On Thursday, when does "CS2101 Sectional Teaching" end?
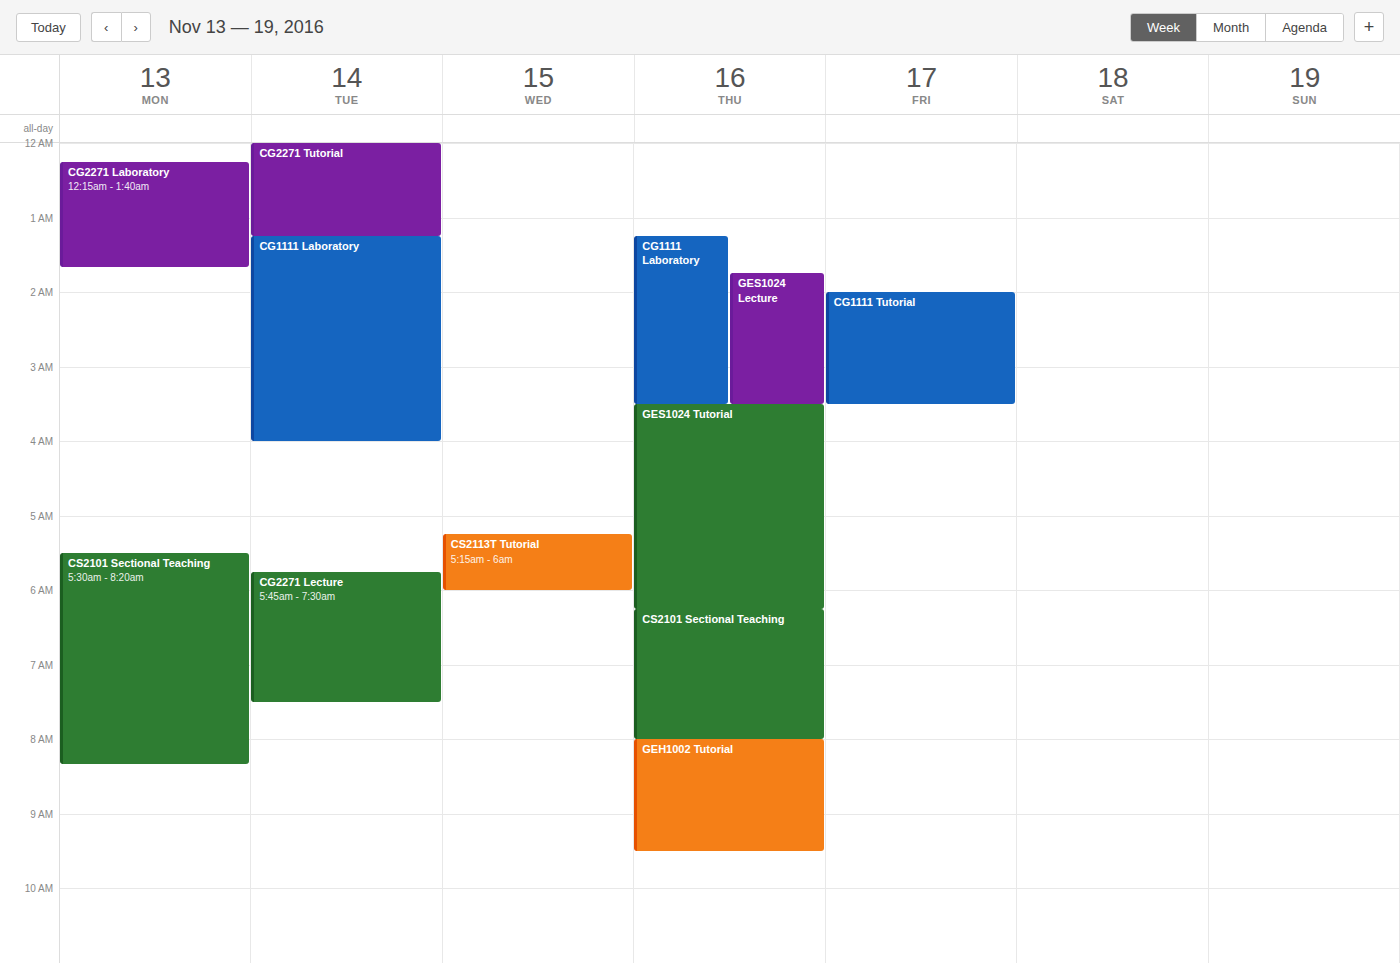
8:00 AM